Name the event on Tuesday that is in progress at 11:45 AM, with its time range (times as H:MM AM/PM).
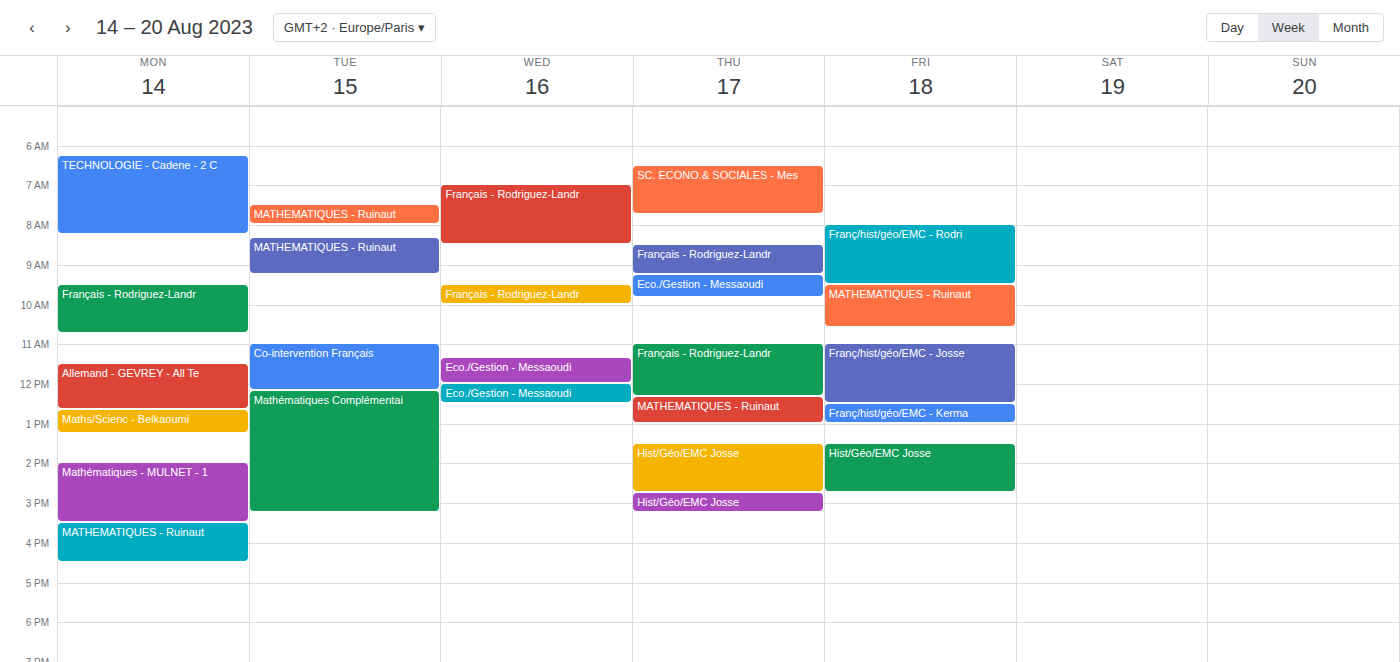
"Co-intervention Français", 11:00 AM to 12:10 PM